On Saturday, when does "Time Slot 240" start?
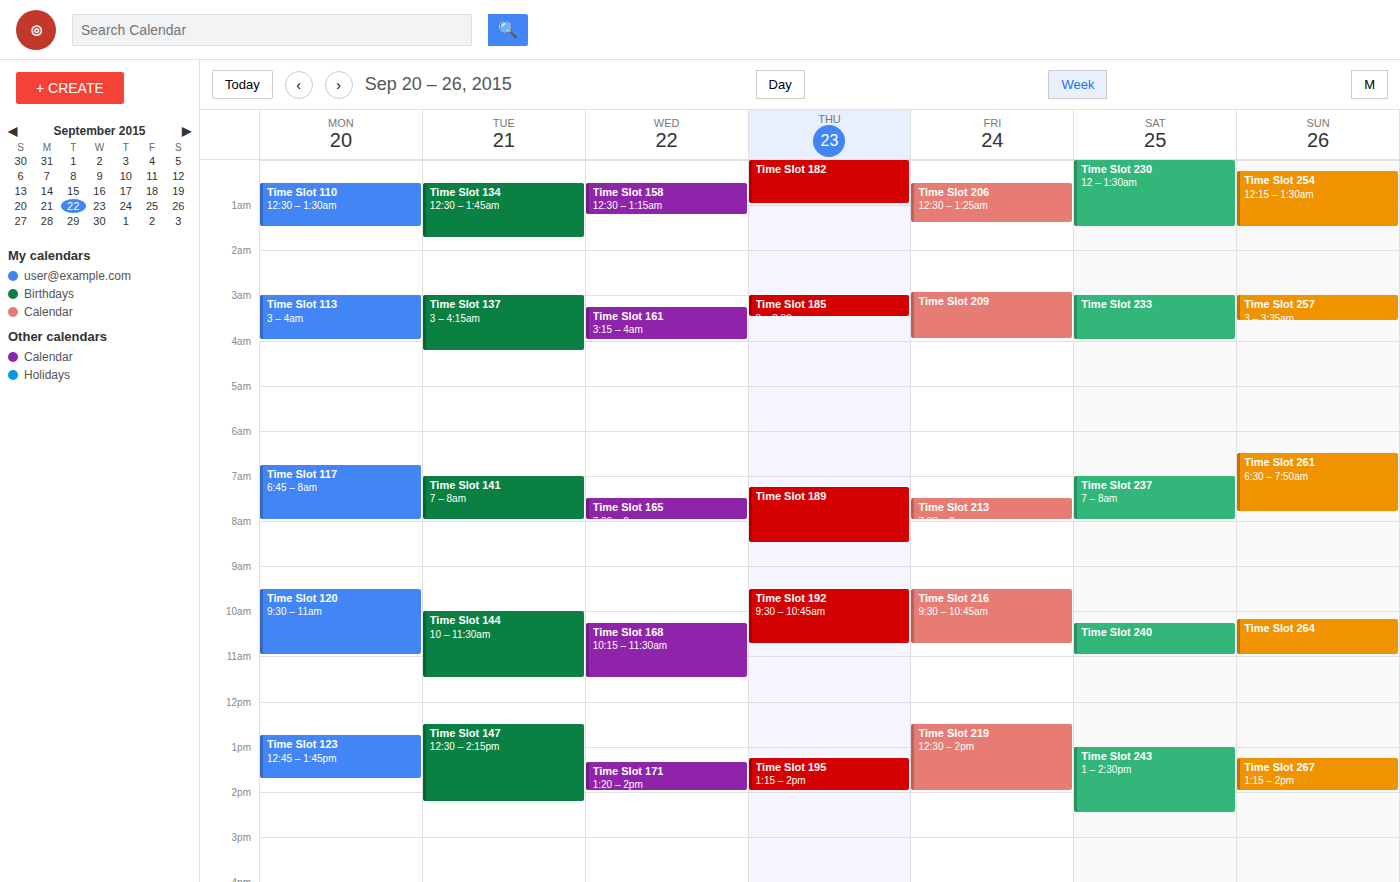
10:15 AM